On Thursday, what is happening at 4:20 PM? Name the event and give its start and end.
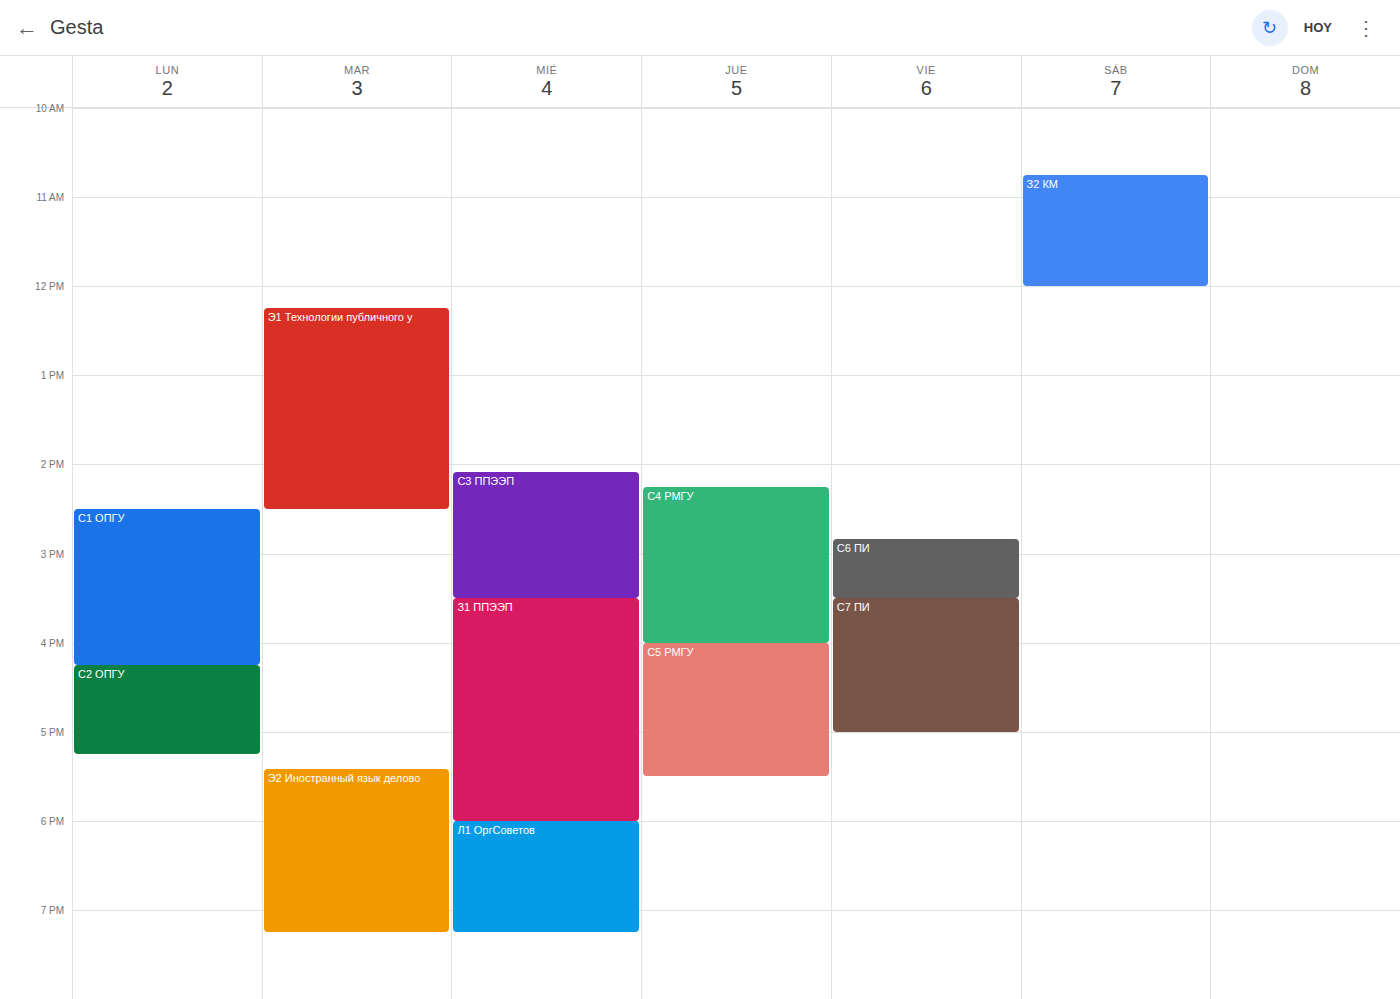
"С5 РМГУ", 4:00 PM to 5:30 PM